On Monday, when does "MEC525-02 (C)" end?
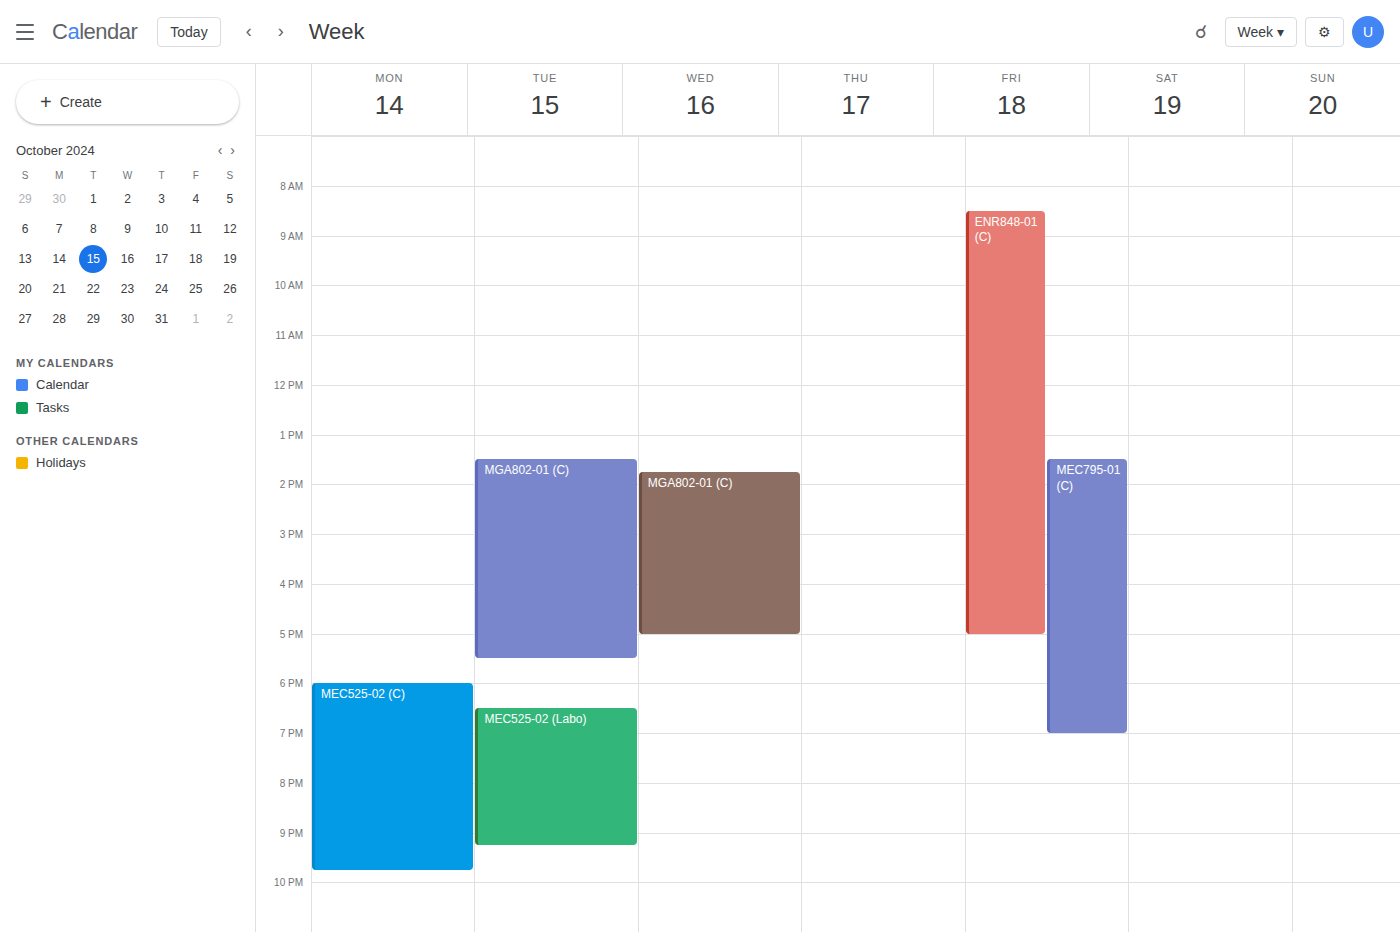
9:45 PM